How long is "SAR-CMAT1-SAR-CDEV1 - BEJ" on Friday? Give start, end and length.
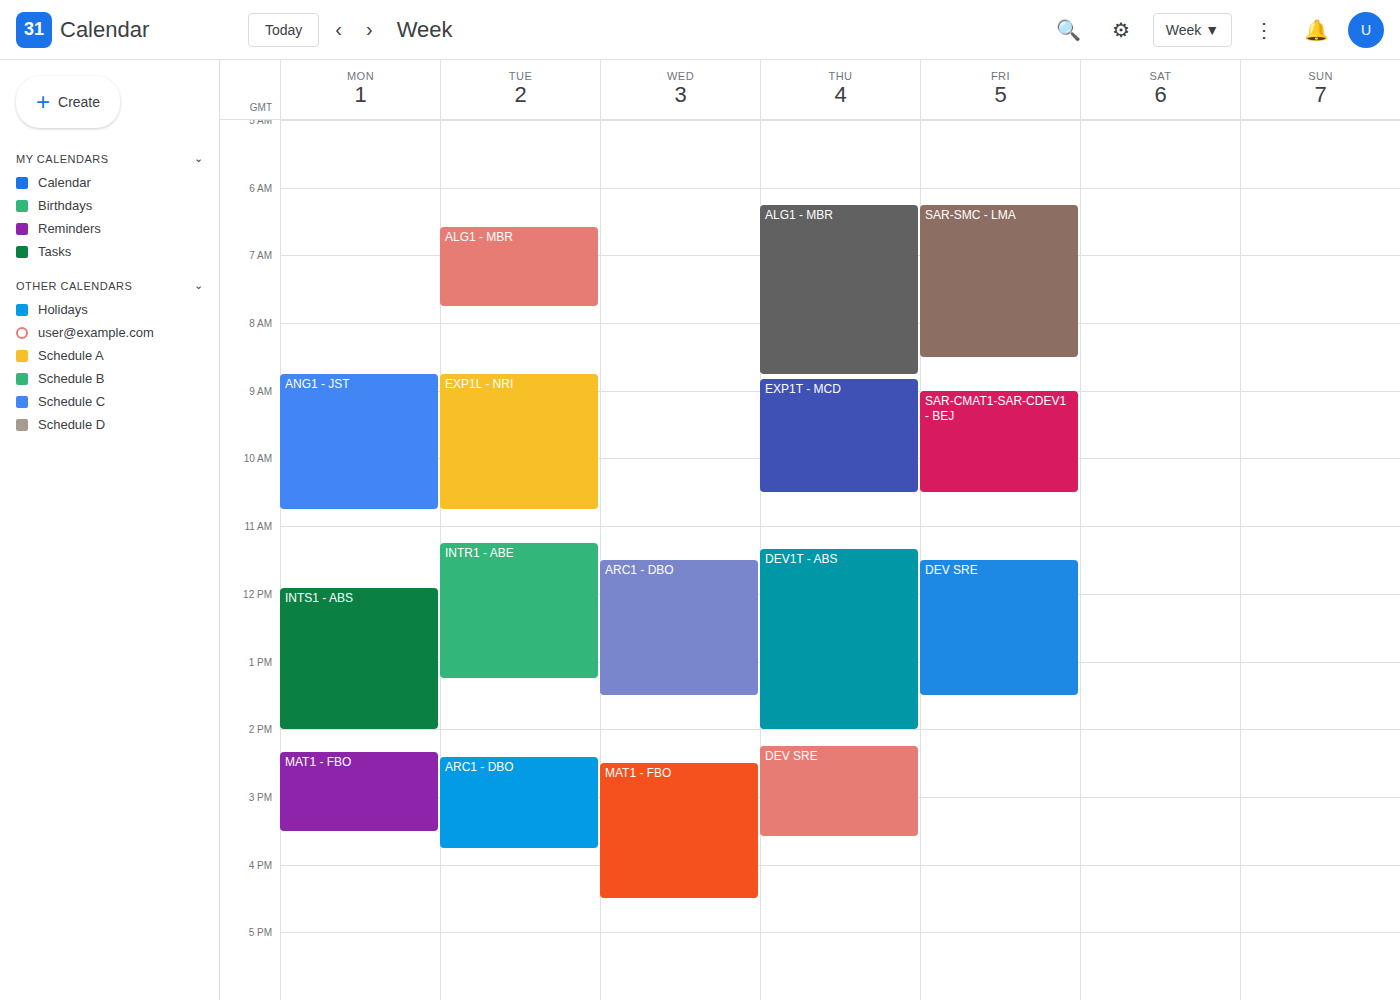
9:00 AM to 10:30 AM, 1 hour 30 minutes